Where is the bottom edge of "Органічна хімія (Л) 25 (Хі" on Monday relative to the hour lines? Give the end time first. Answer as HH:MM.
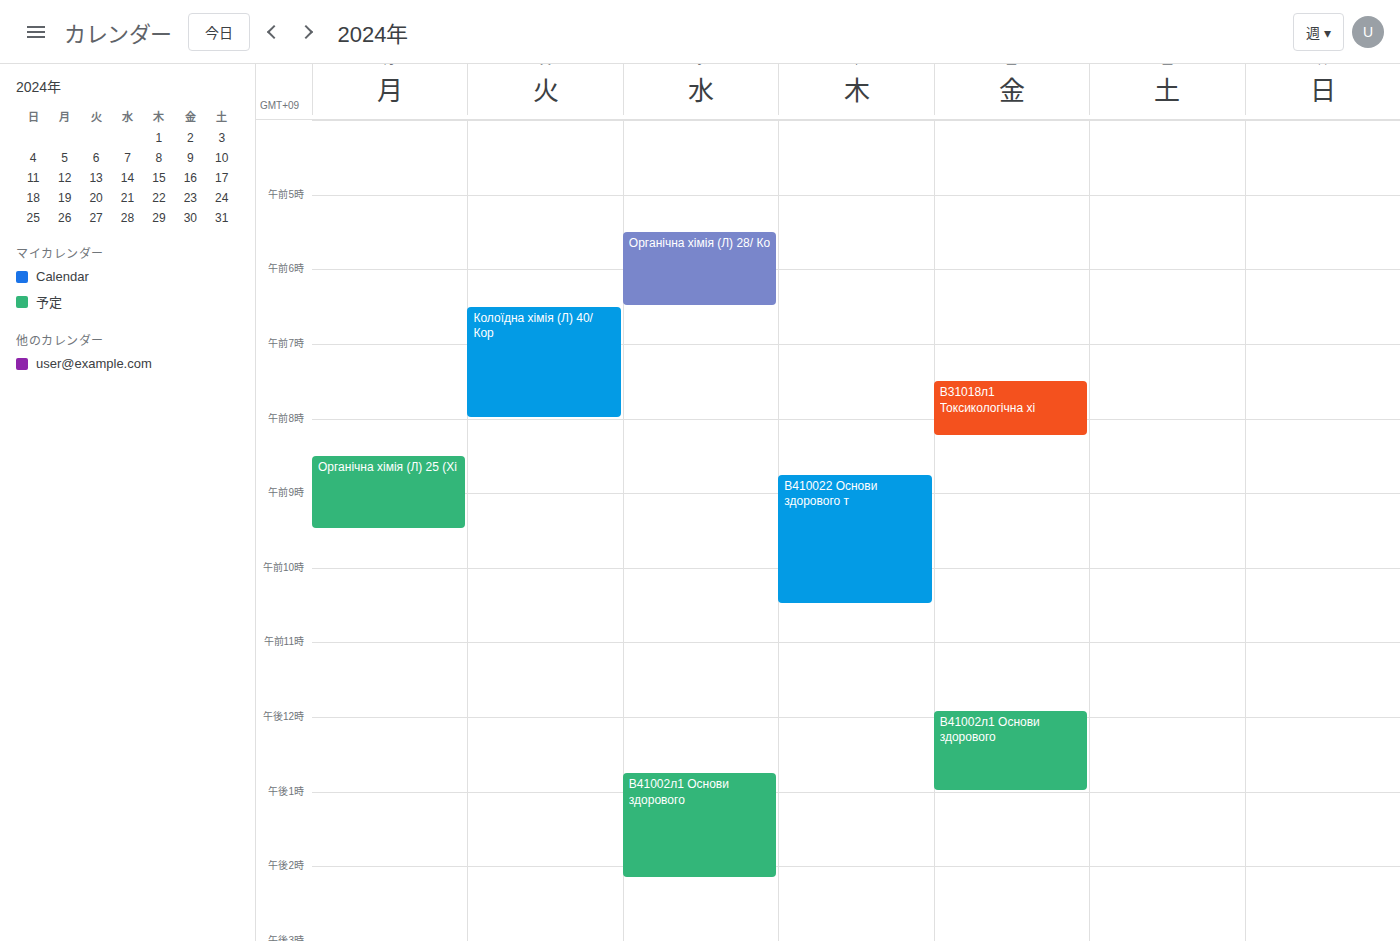
09:30 -- halfway between the 09:00 and 10:00 lines.